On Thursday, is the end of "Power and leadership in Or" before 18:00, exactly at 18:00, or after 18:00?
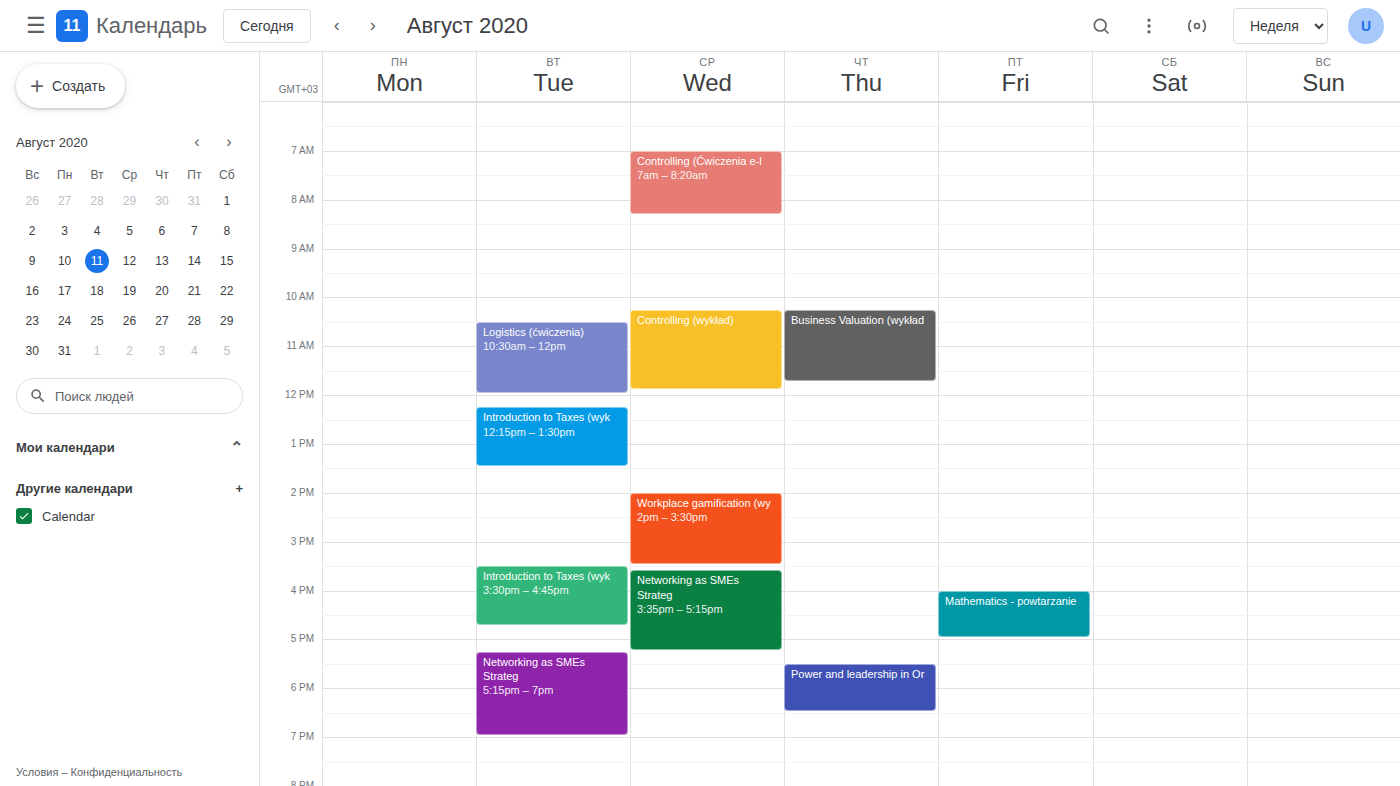
18:30 -- after 18:00, 30 minutes below the 18:00 line.